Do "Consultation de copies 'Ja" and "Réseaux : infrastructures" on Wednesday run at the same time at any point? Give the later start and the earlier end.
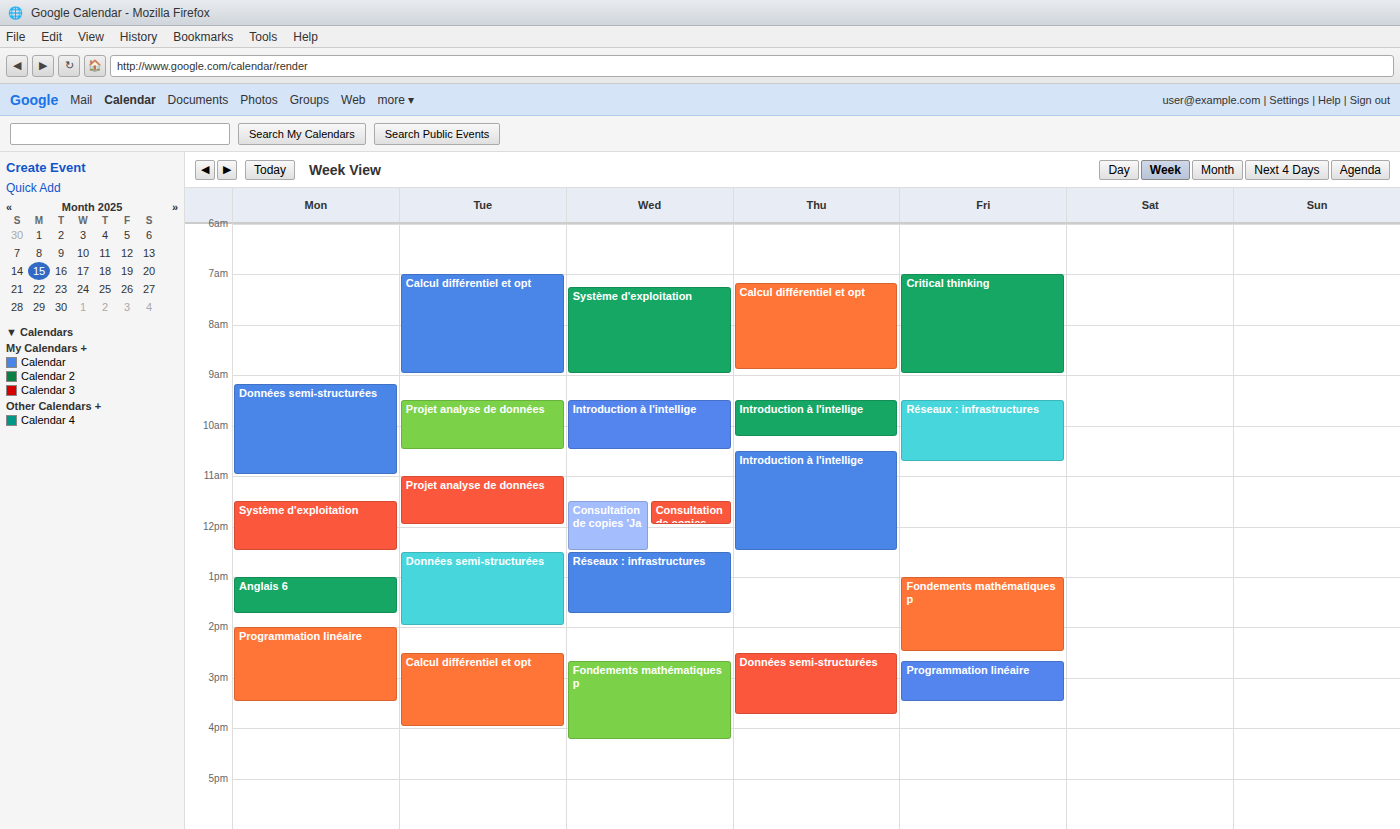
"Consultation de copies 'Ja" ends at 12:30 PM, exactly when "Réseaux : infrastructures" starts -- they touch but do not overlap.